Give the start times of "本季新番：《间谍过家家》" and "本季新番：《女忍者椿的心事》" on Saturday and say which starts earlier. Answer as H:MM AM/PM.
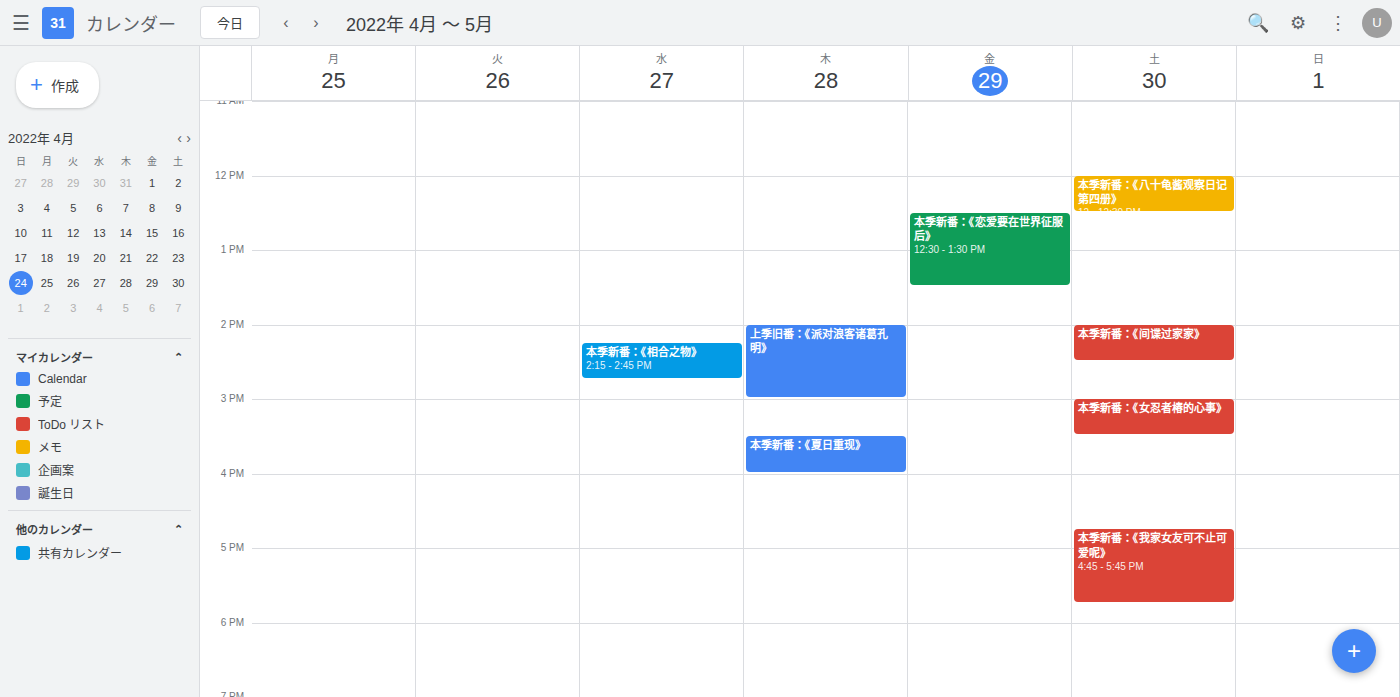
"本季新番：《间谍过家家》" 2:00 PM; "本季新番：《女忍者椿的心事》" 3:00 PM.